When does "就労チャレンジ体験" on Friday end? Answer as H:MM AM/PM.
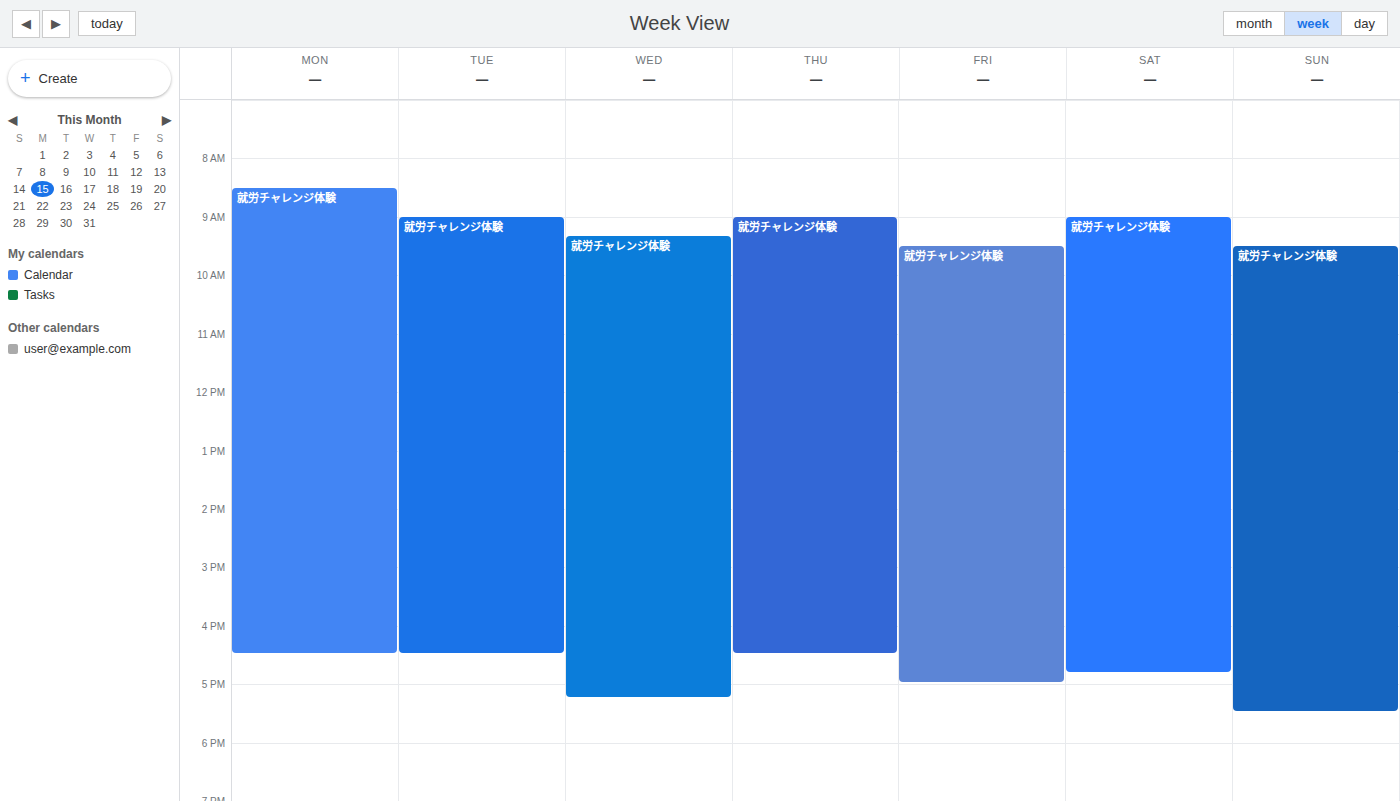
5:00 PM